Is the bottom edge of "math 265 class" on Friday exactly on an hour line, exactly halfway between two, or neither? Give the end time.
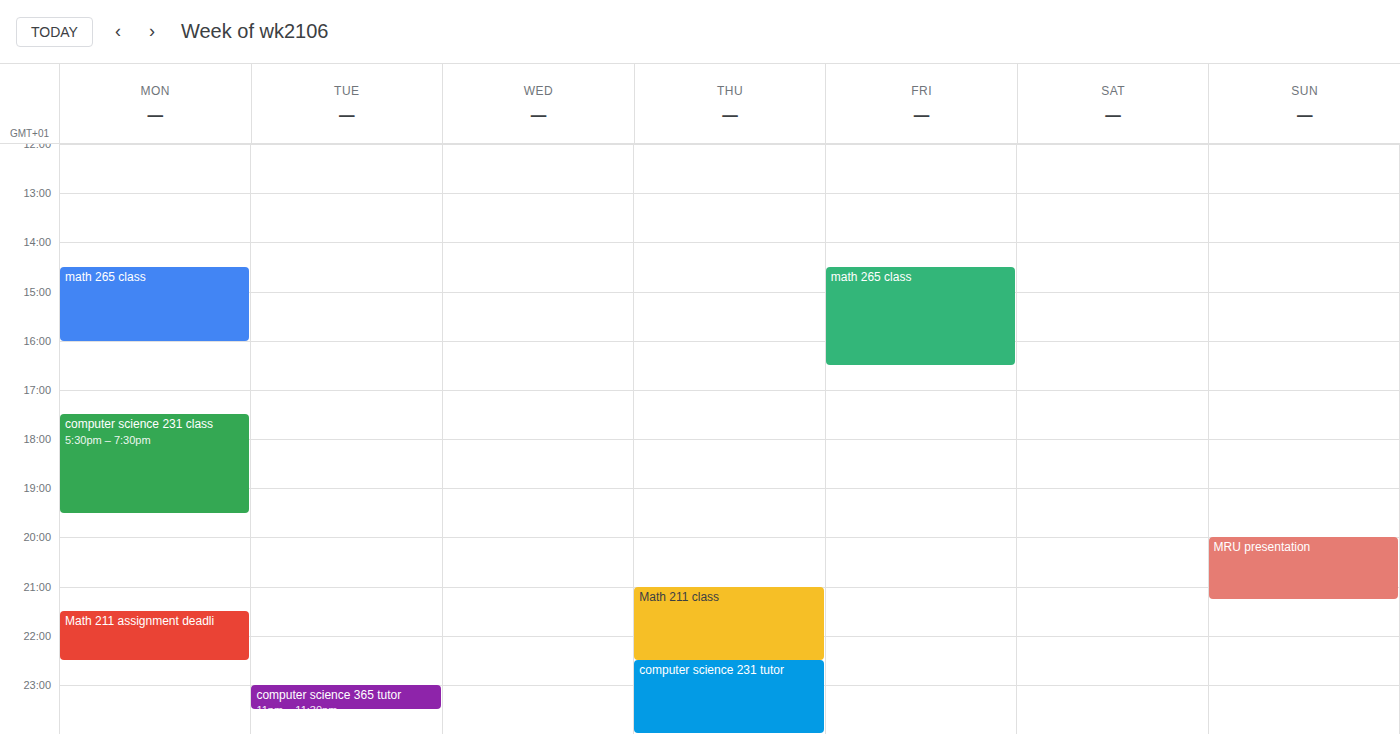
4:30 PM -- halfway between the 4 PM and 5 PM lines.